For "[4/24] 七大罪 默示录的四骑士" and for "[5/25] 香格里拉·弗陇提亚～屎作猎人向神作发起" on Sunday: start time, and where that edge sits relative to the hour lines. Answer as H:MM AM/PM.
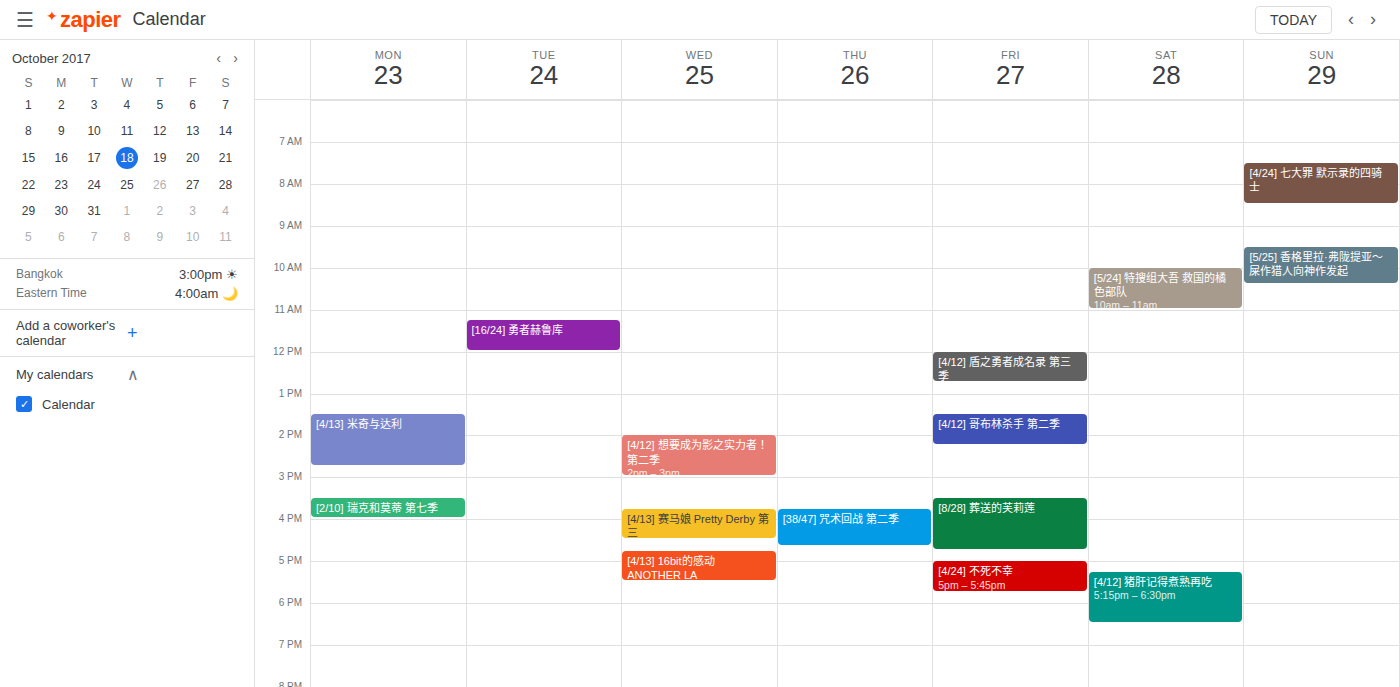
"[4/24] 七大罪 默示录的四骑士": 7:30 AM, halfway between the 7 AM and 8 AM lines. "[5/25] 香格里拉·弗陇提亚～屎作猎人向神作发起": 9:30 AM, halfway between the 9 AM and 10 AM lines.